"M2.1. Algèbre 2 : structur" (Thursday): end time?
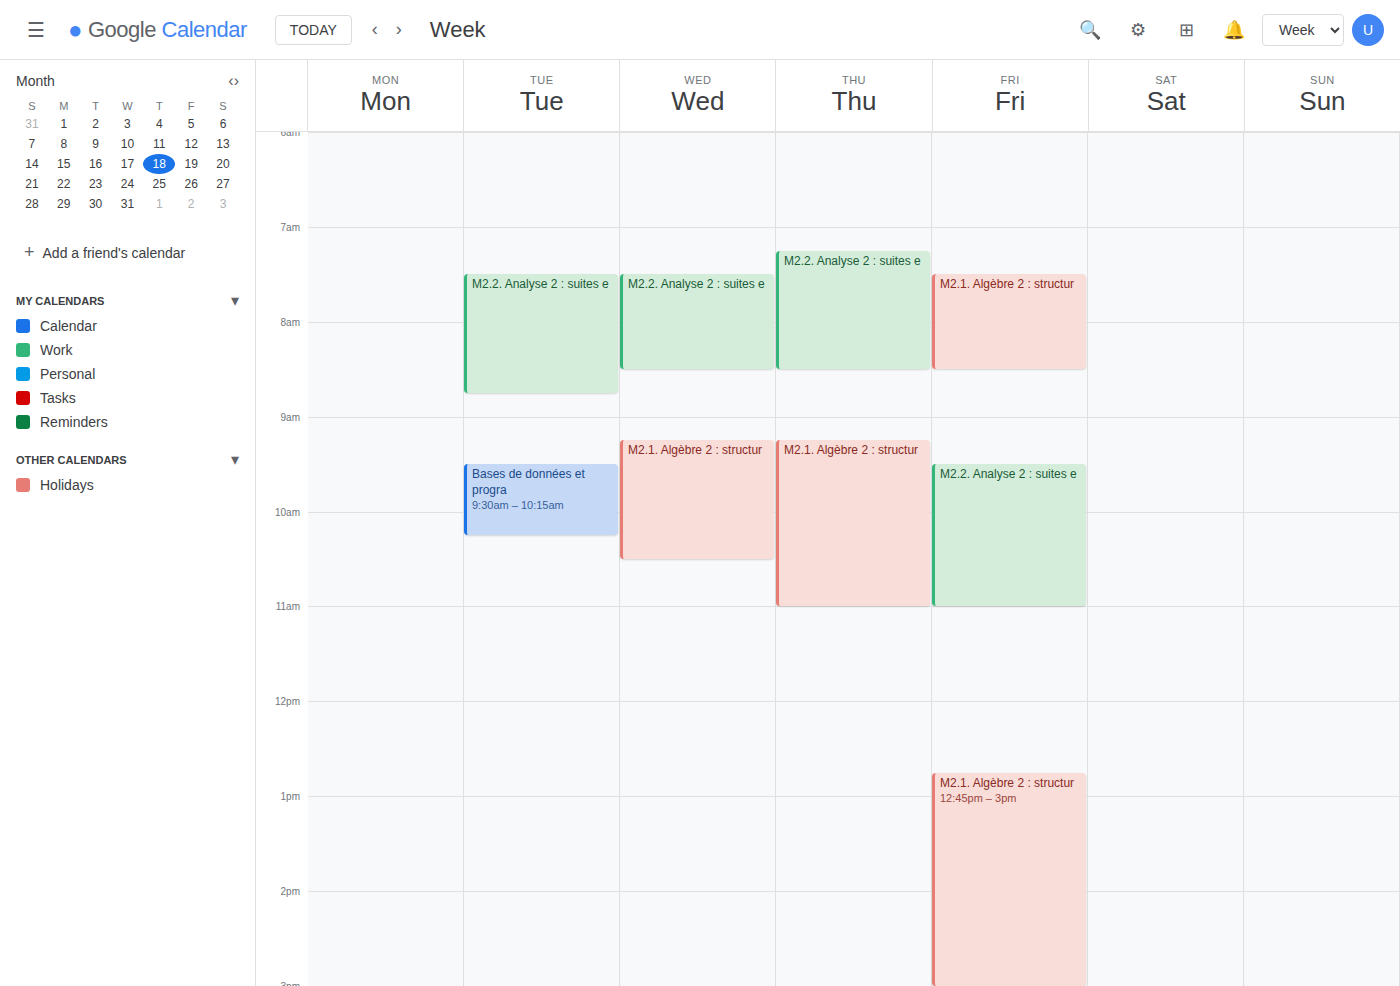
11:00 AM